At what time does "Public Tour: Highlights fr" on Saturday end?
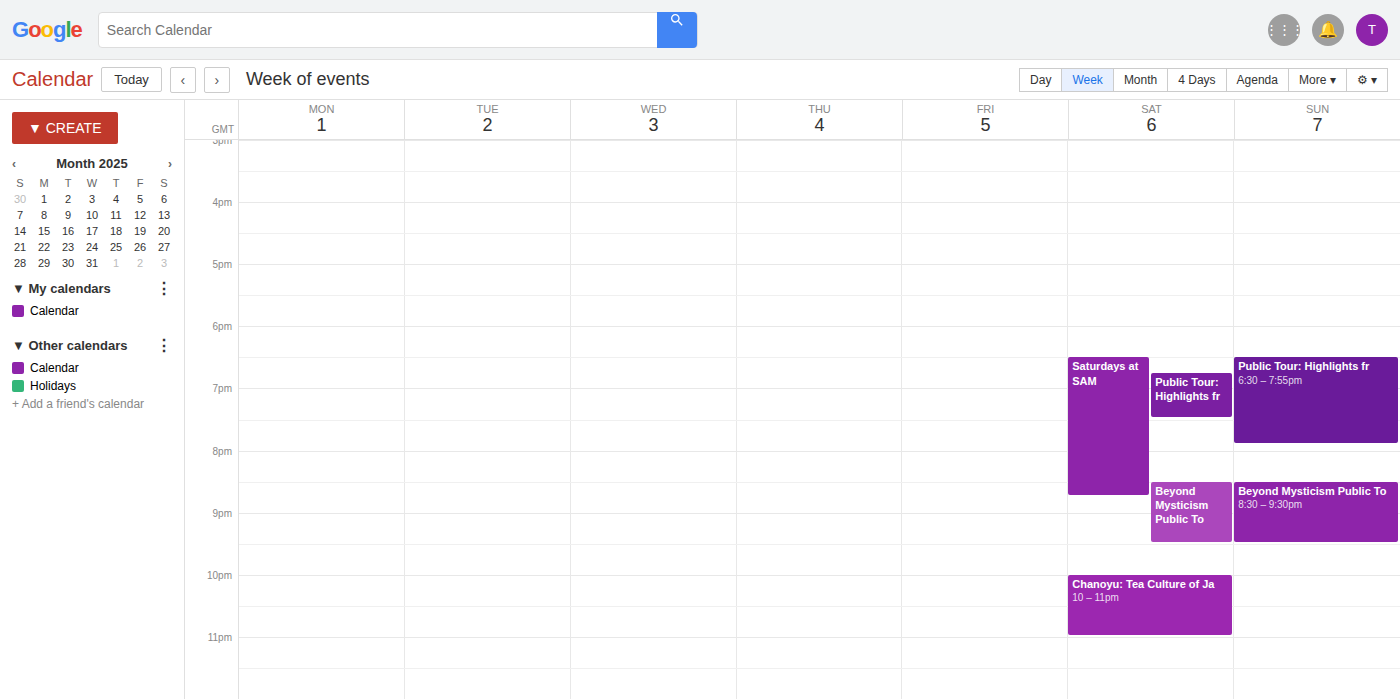
19:30